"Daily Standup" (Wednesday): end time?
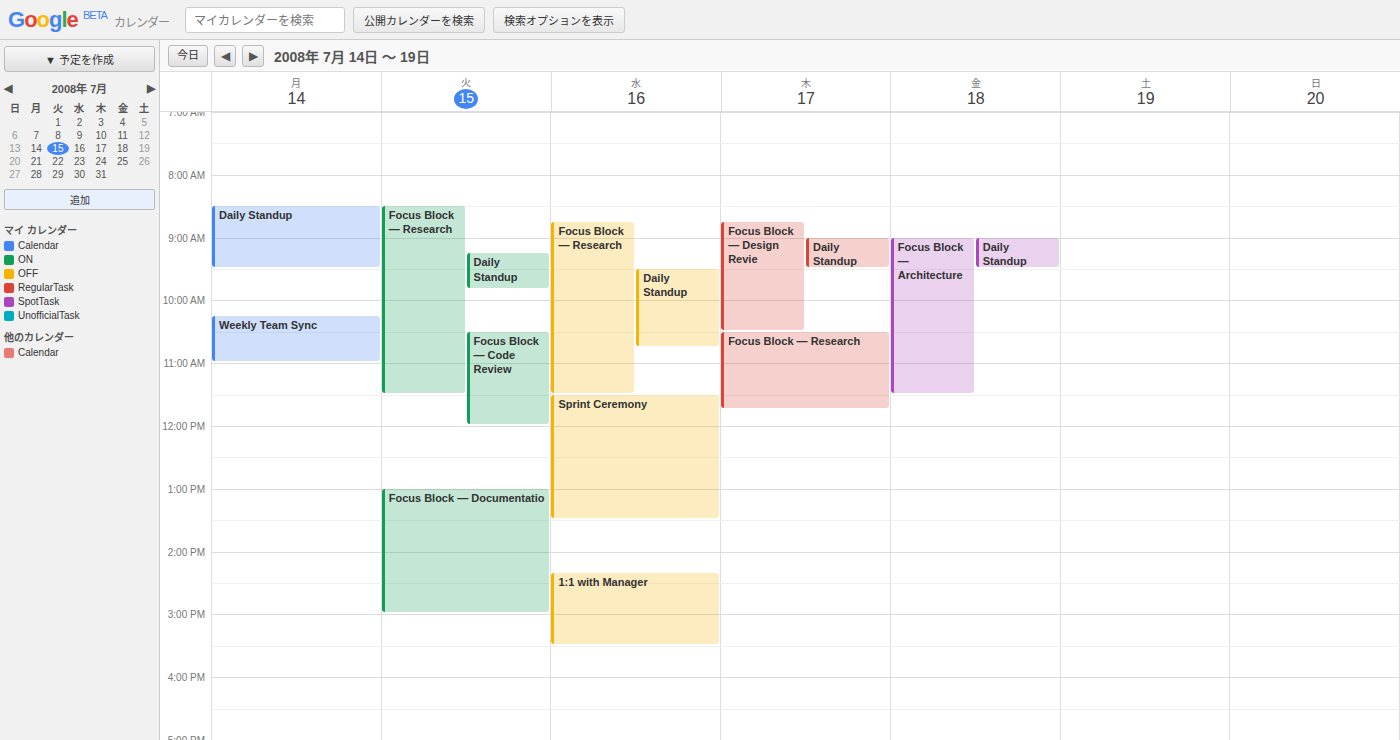
10:45 AM